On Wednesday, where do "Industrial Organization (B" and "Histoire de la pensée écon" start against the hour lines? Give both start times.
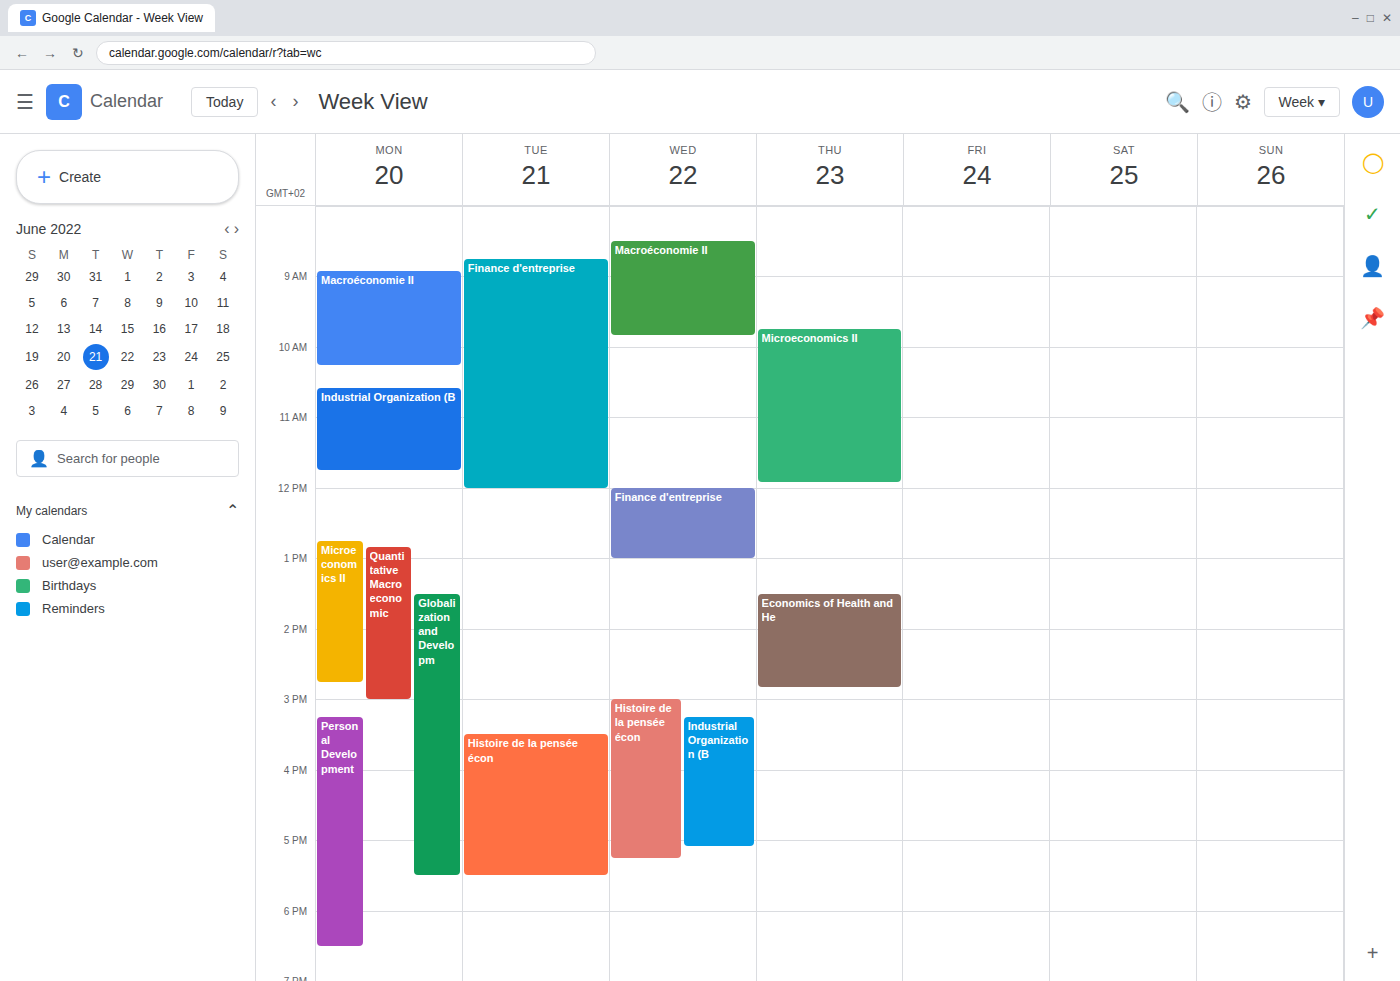
"Industrial Organization (B": 3:15 PM, neither: a quarter of the way from the 3 PM line to the 4 PM line. "Histoire de la pensée écon": 3:00 PM, exactly on the 3 PM line.